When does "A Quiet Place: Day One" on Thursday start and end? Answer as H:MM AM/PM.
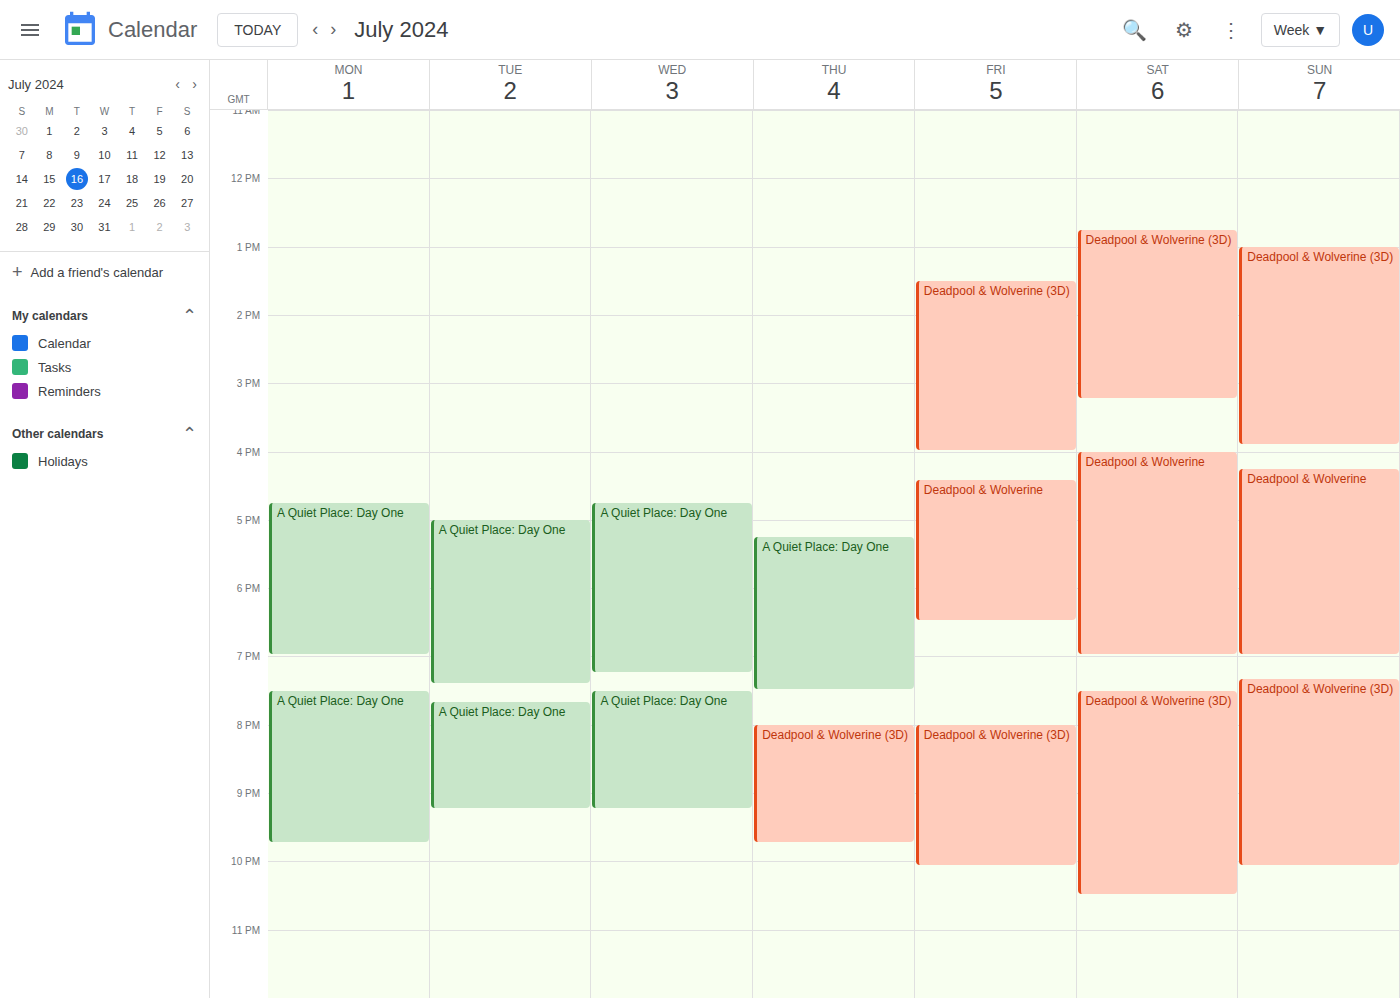
5:15 PM to 7:30 PM